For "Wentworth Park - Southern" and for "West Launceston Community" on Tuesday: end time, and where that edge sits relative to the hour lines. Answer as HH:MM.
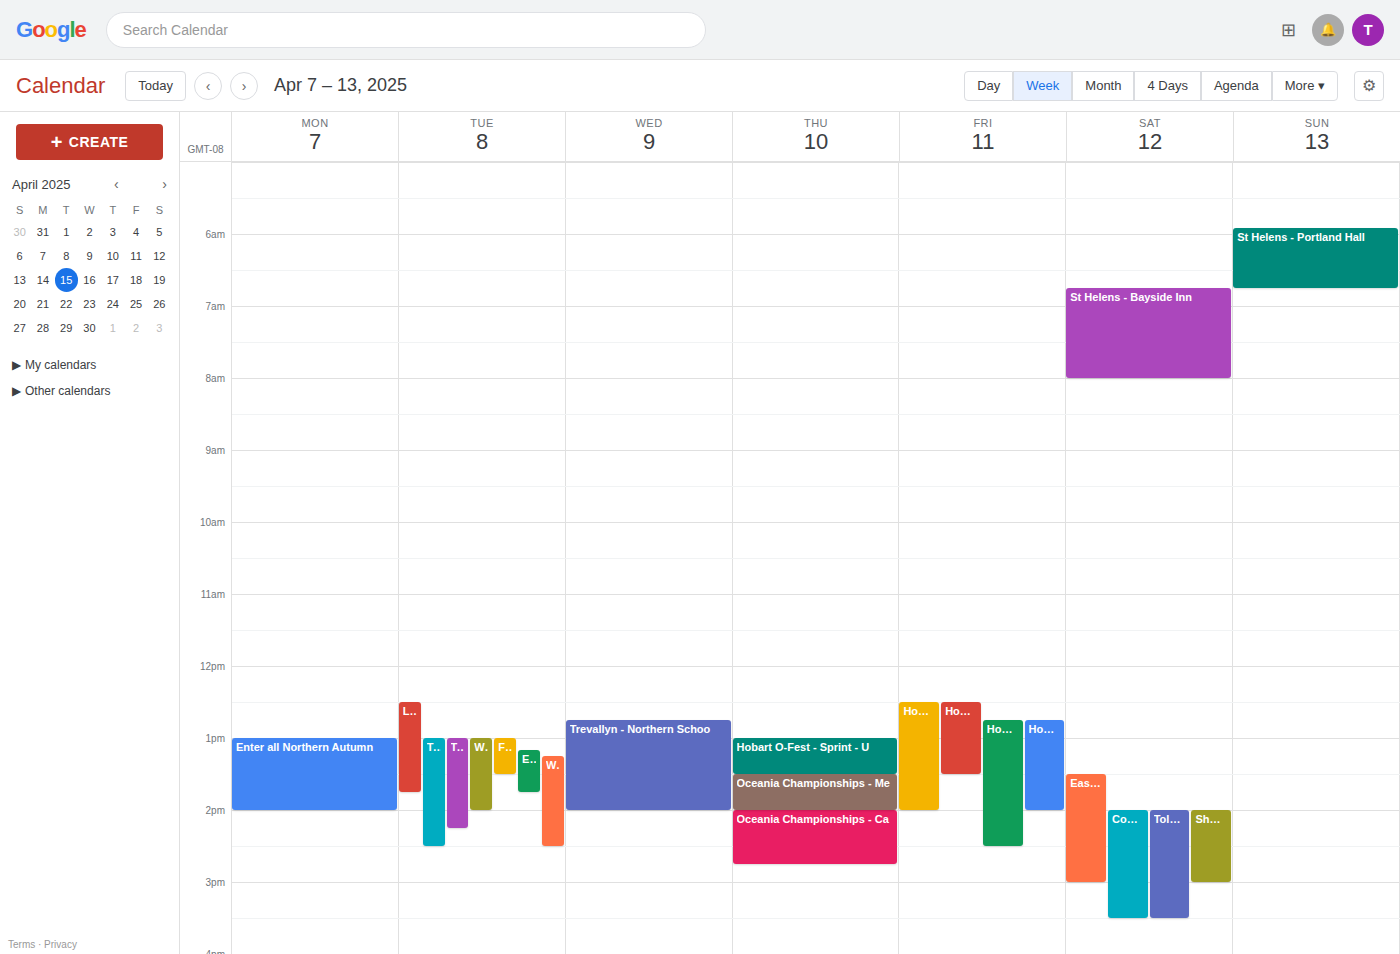
"Wentworth Park - Southern": 14:30, halfway between the 14:00 and 15:00 lines. "West Launceston Community": 14:00, exactly on the 14:00 line.